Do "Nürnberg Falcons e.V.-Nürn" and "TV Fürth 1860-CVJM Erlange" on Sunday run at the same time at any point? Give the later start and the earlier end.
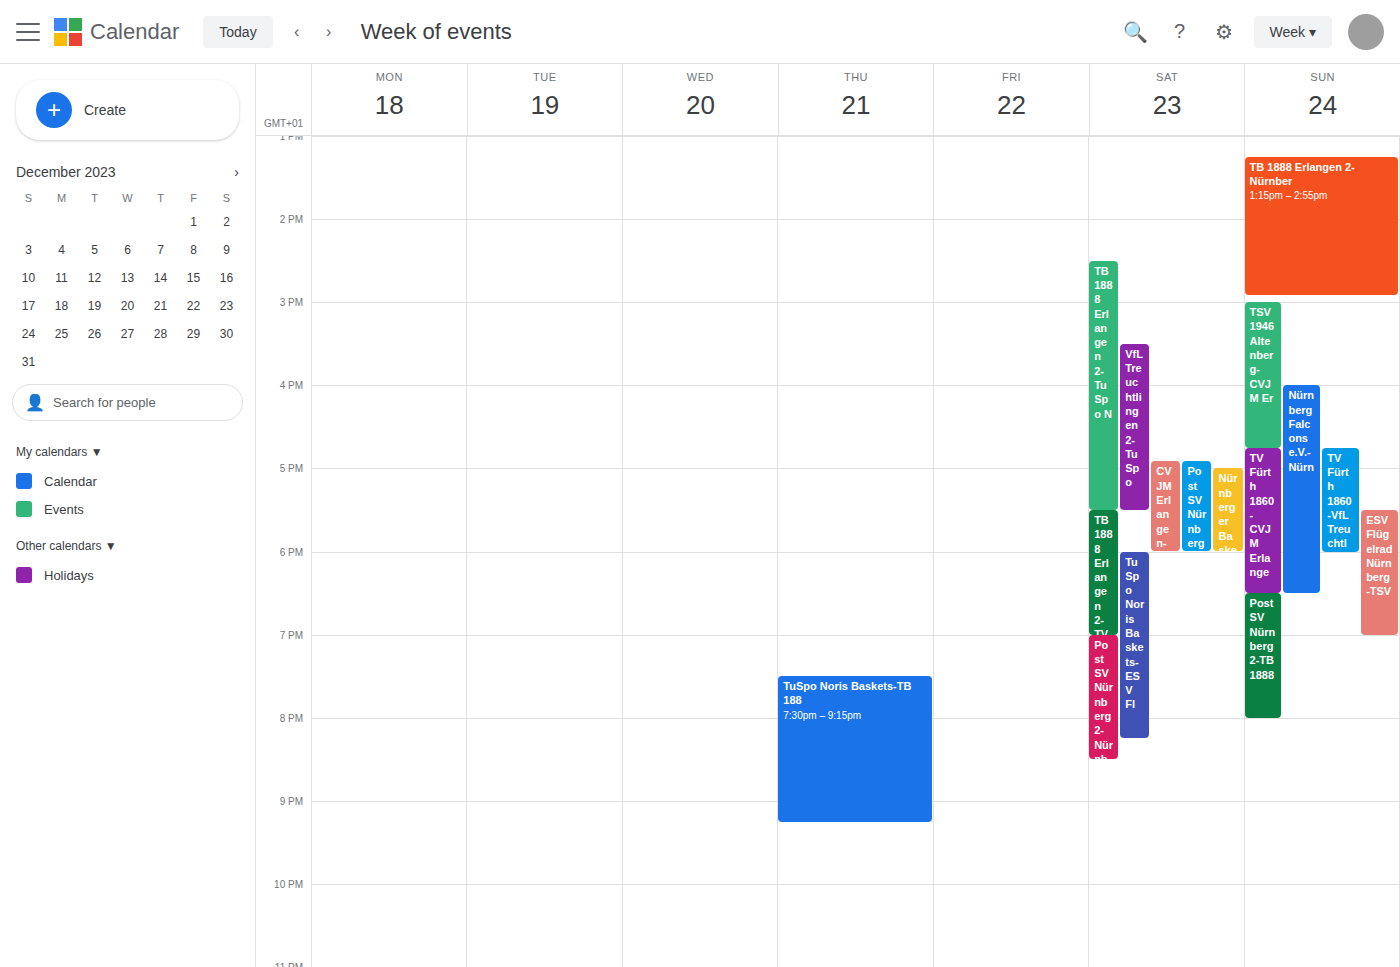
"TV Fürth 1860-CVJM Erlange" starts at 4:45 PM, before "Nürnberg Falcons e.V.-Nürn" ends at 6:30 PM -- they overlap.